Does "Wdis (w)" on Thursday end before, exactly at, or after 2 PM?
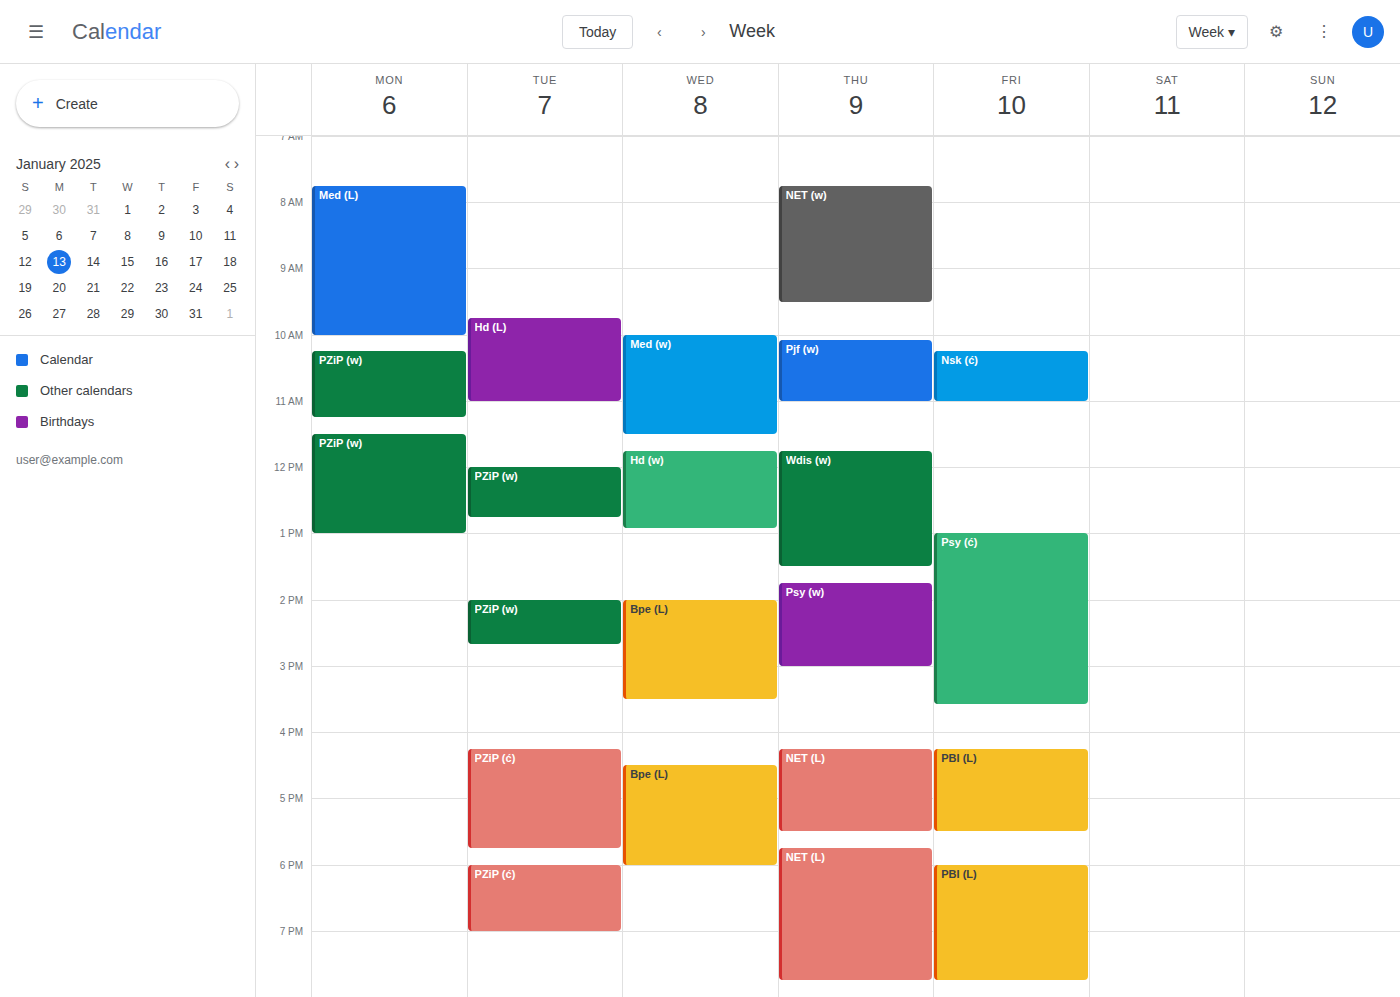
1:30 PM -- before 2 PM, 30 minutes above the 2 PM line.